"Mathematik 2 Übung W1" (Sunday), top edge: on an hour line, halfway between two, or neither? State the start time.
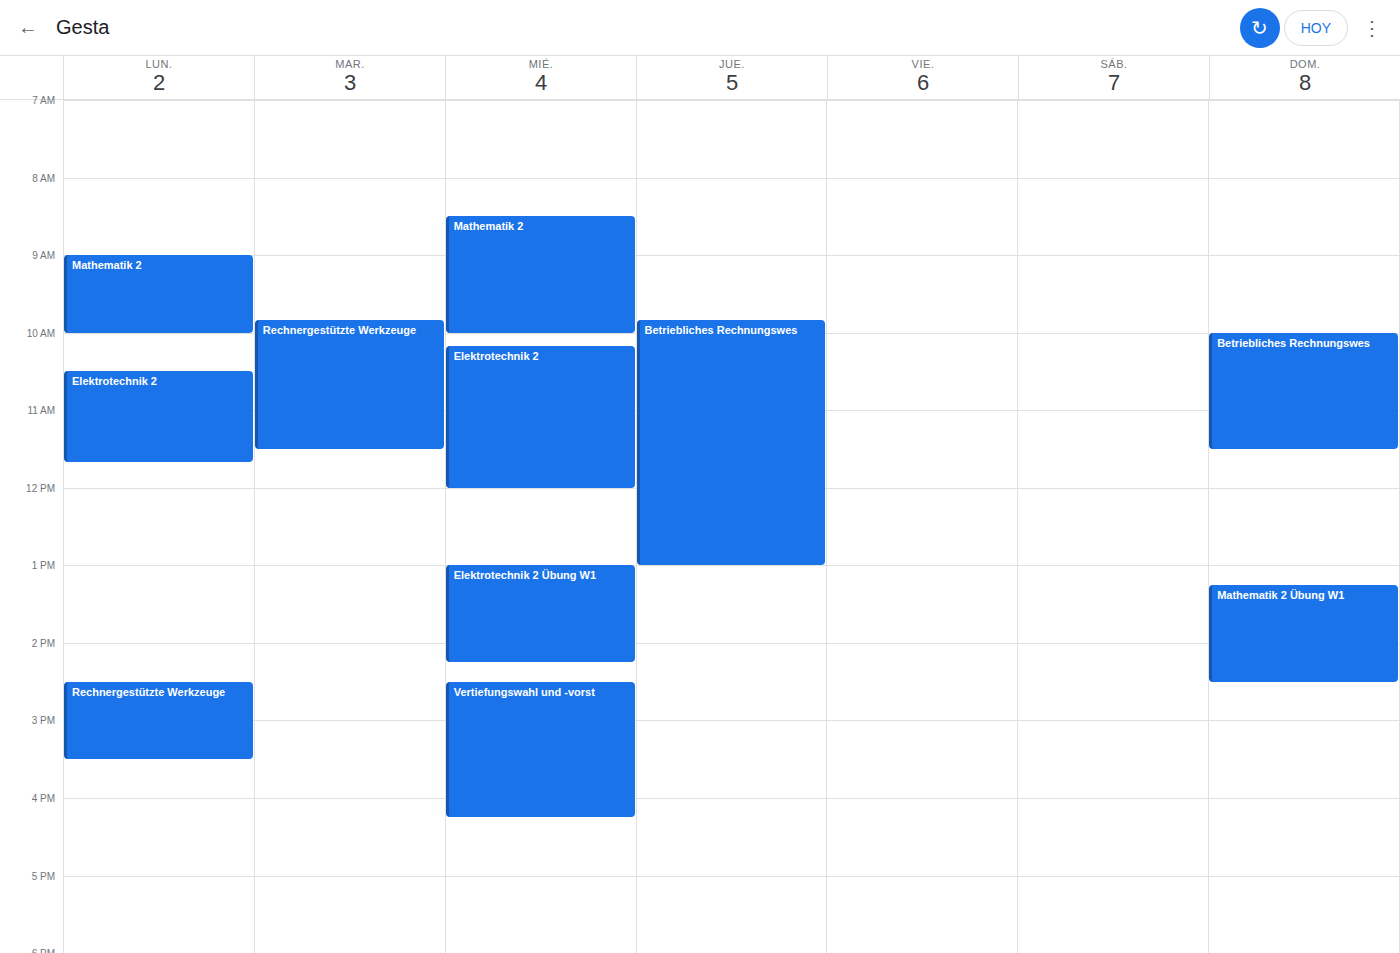
1:15 PM -- neither: a quarter of the way from the 1 PM line to the 2 PM line.